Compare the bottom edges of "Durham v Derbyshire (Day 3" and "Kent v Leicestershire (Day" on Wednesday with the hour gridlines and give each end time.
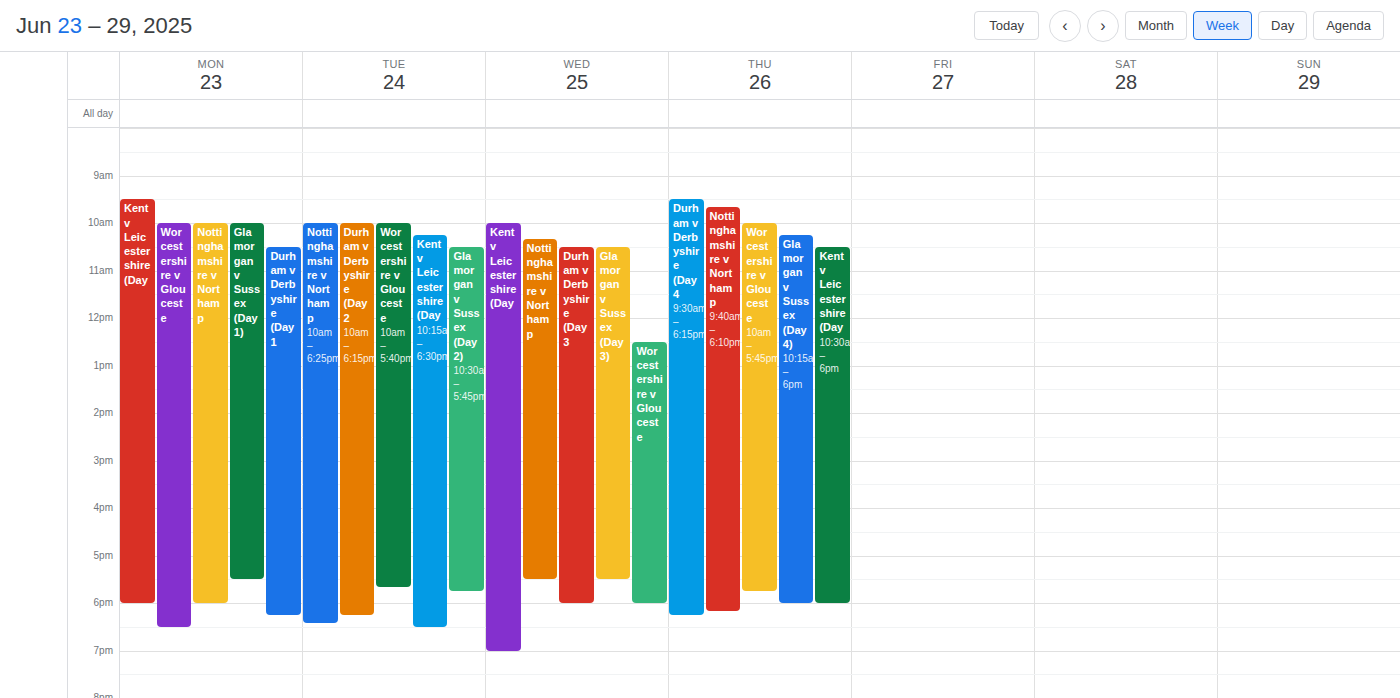
"Durham v Derbyshire (Day 3": 6:00 PM, exactly on the 6 PM line. "Kent v Leicestershire (Day": 7:00 PM, exactly on the 7 PM line.